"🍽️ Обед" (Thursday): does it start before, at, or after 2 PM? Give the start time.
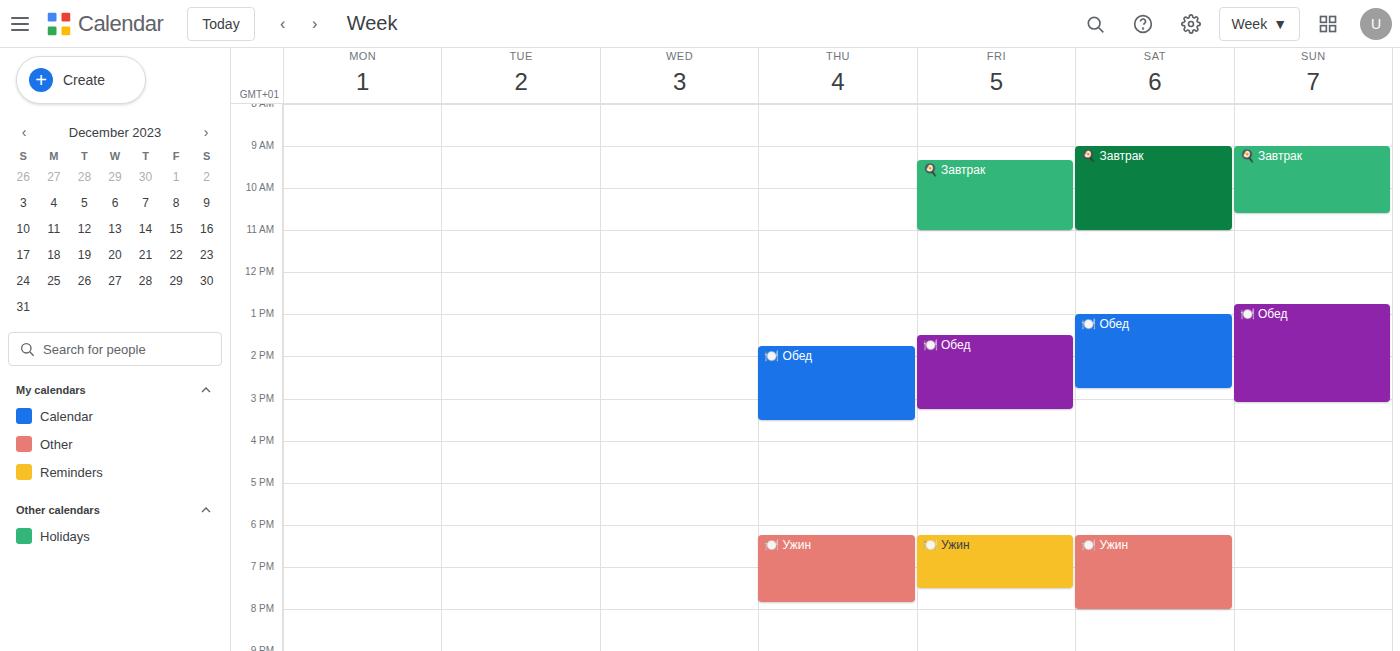
1:45 PM -- before 2 PM, 15 minutes above the 2 PM line.